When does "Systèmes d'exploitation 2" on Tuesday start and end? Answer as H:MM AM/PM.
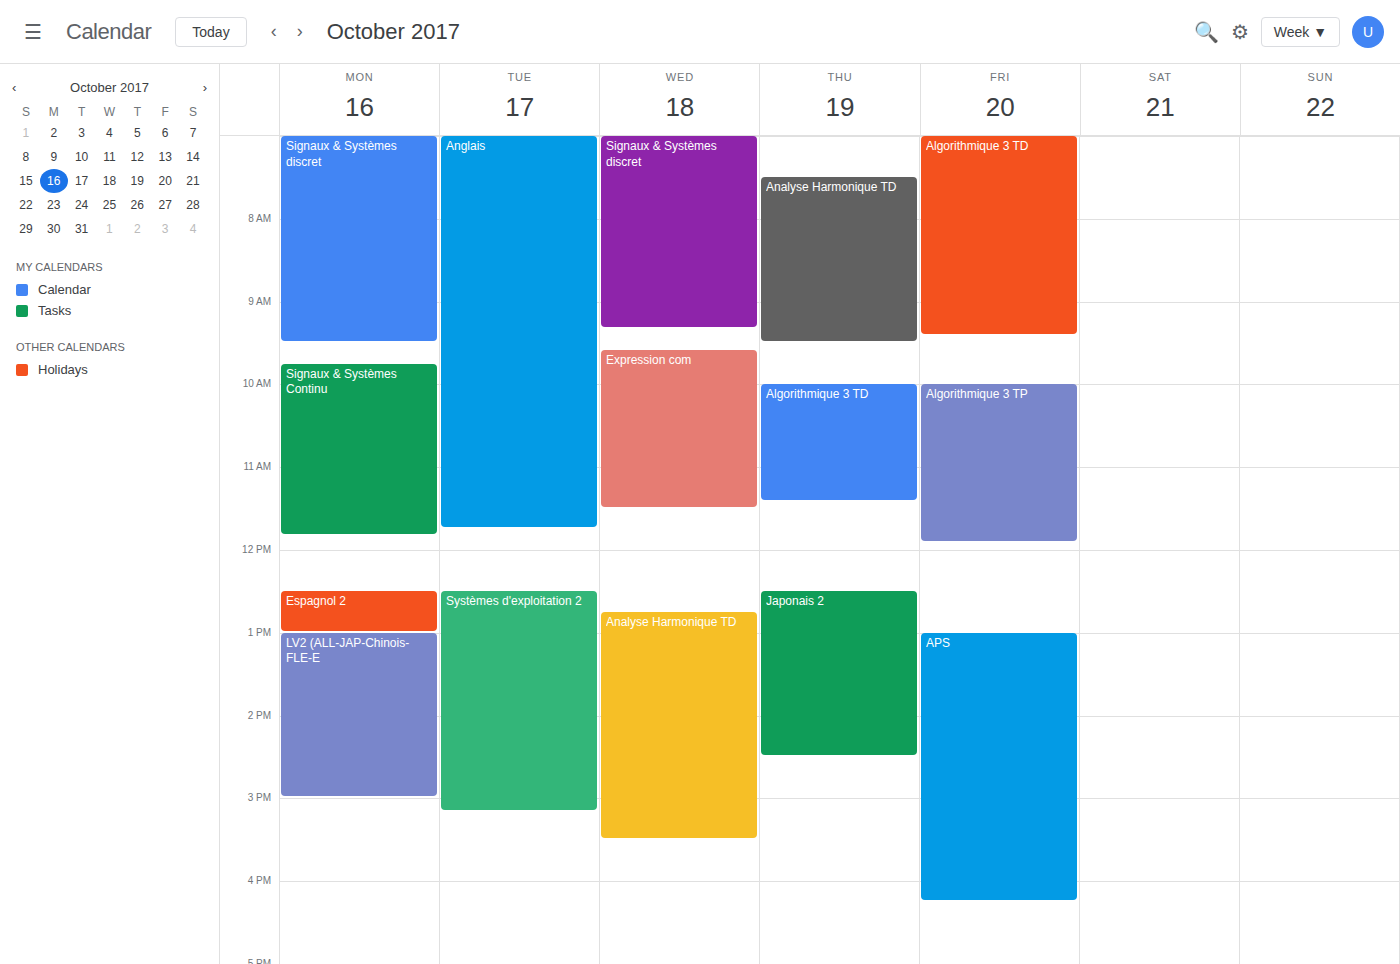
12:30 PM to 3:10 PM